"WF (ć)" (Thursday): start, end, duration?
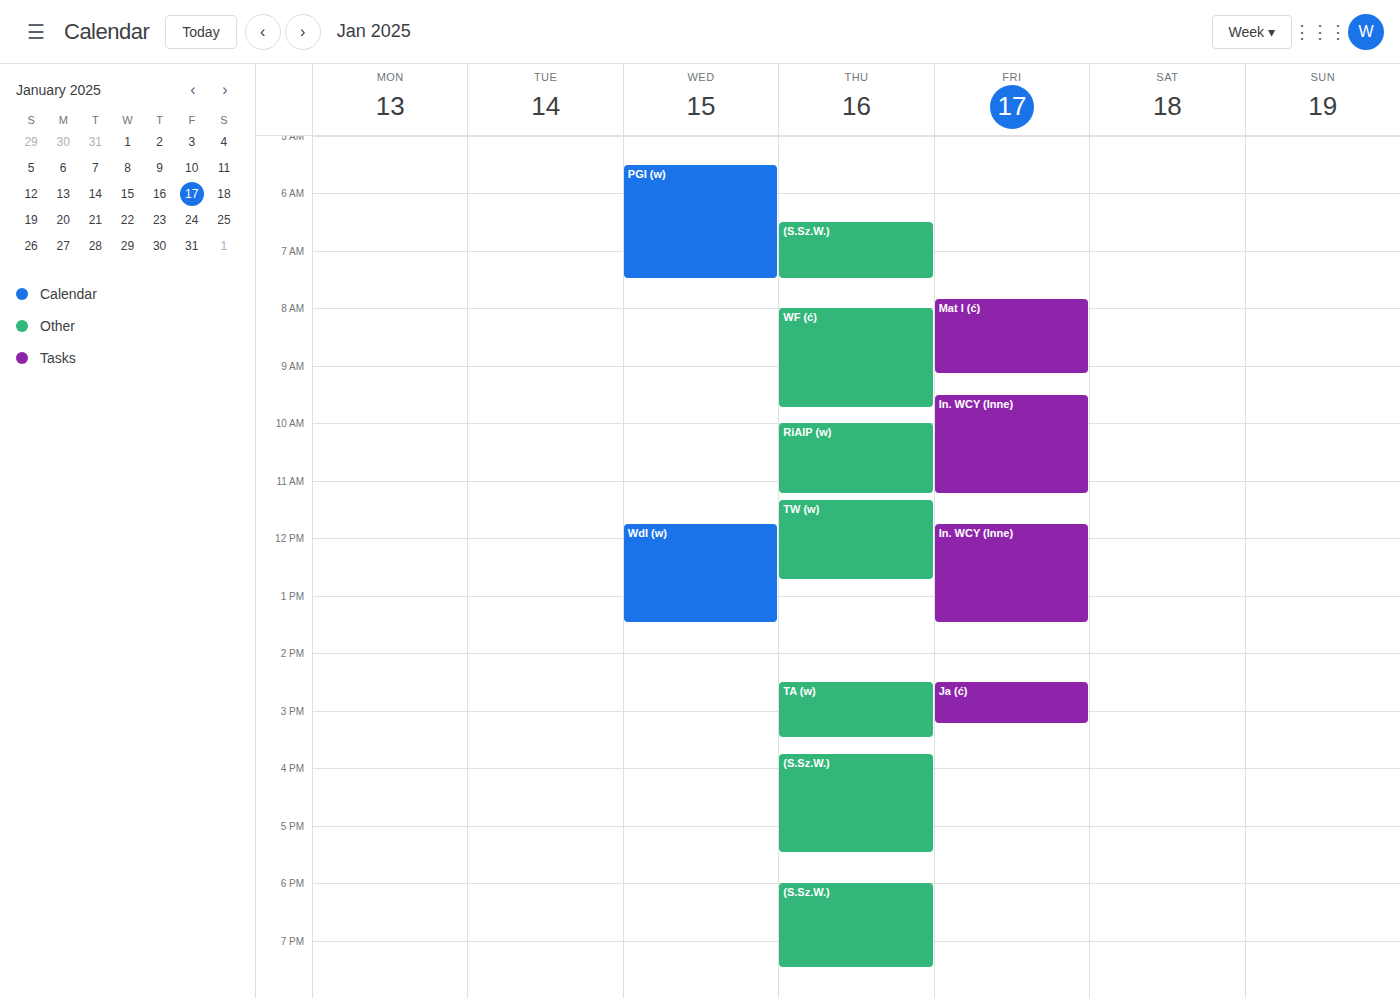
8:00 AM to 9:45 AM, 1 hour 45 minutes